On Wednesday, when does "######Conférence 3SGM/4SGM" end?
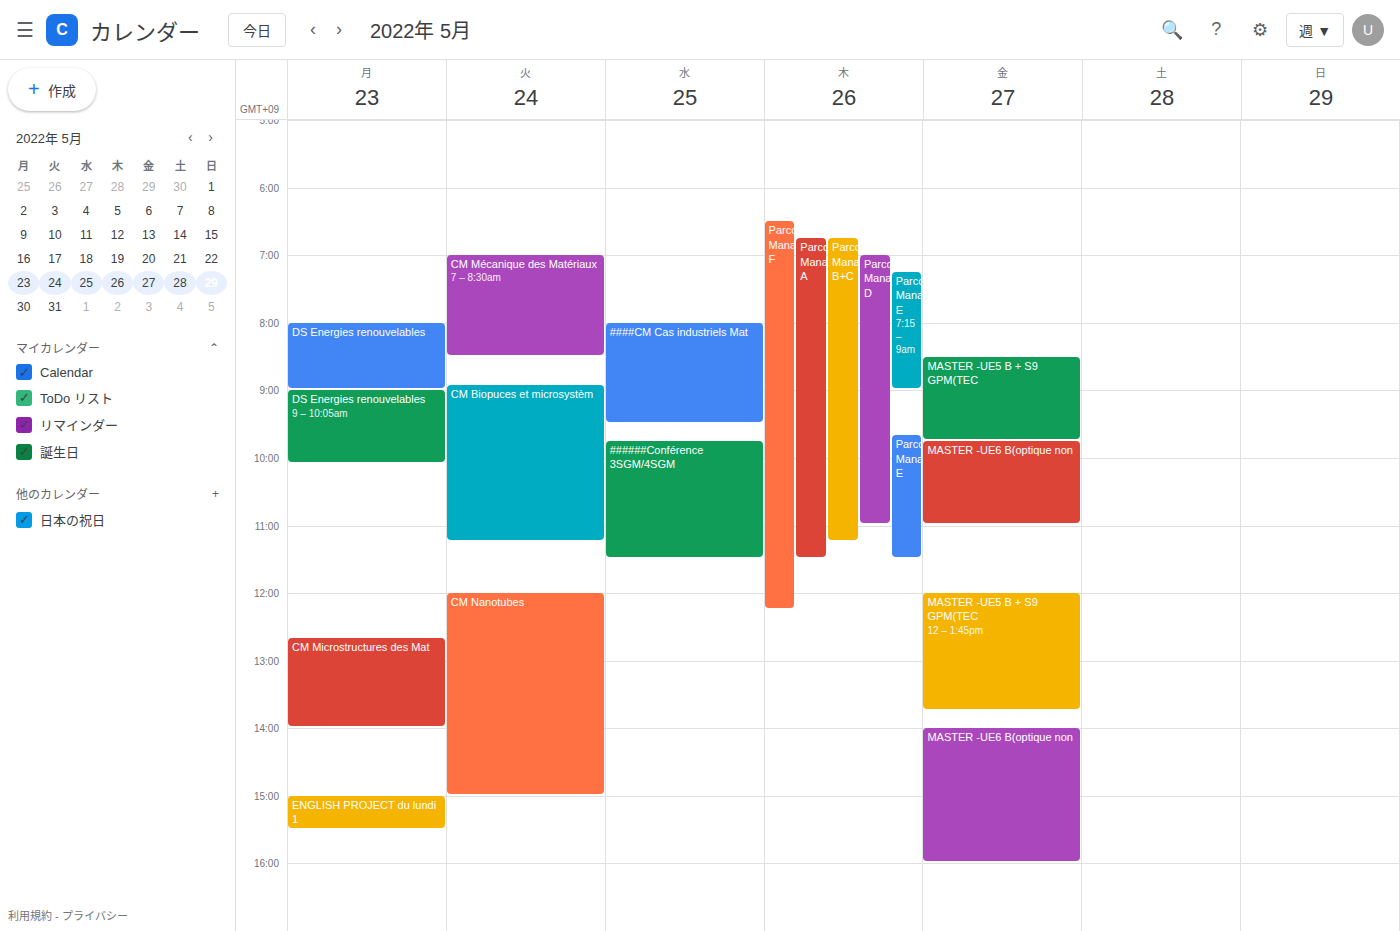
11:30 AM